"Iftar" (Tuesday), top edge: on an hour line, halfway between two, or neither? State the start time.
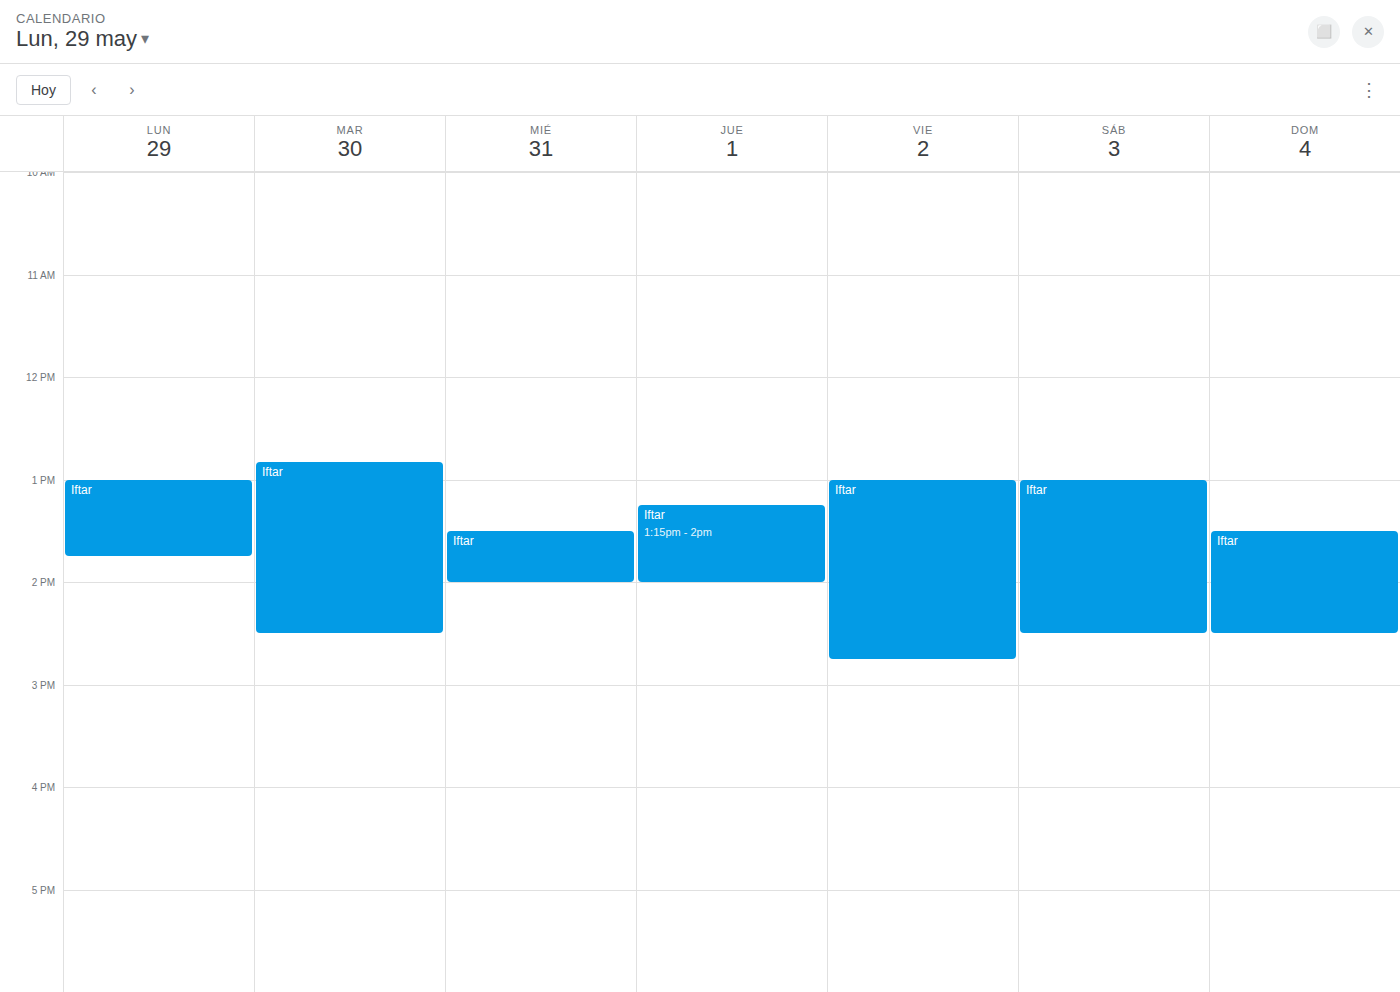
12:50 PM -- neither: 50 minutes below the 12 PM line and 10 minutes above the 1 PM line.